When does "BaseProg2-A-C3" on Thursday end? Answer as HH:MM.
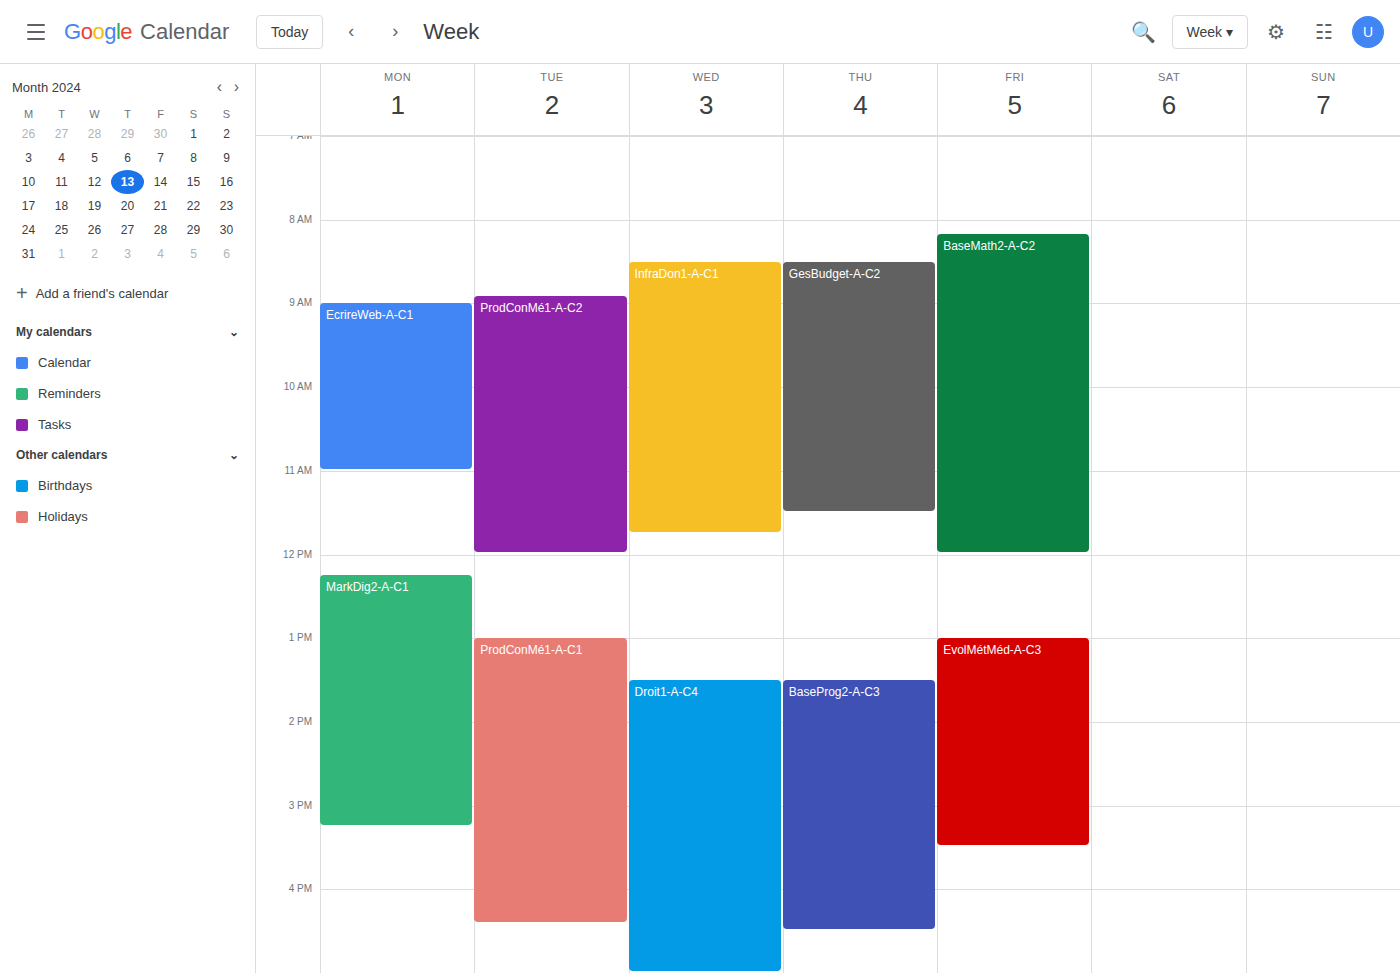
16:30